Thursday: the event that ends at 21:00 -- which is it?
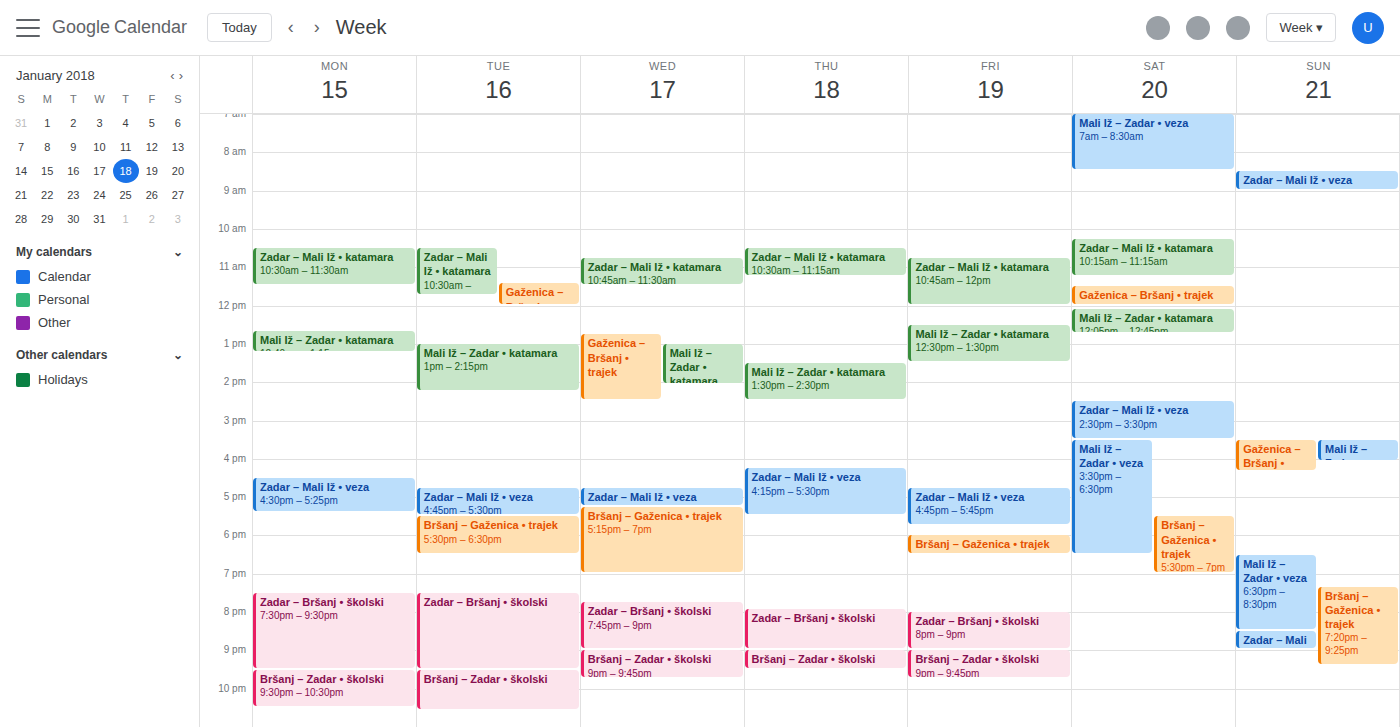
"Zadar – Bršanj • školski"